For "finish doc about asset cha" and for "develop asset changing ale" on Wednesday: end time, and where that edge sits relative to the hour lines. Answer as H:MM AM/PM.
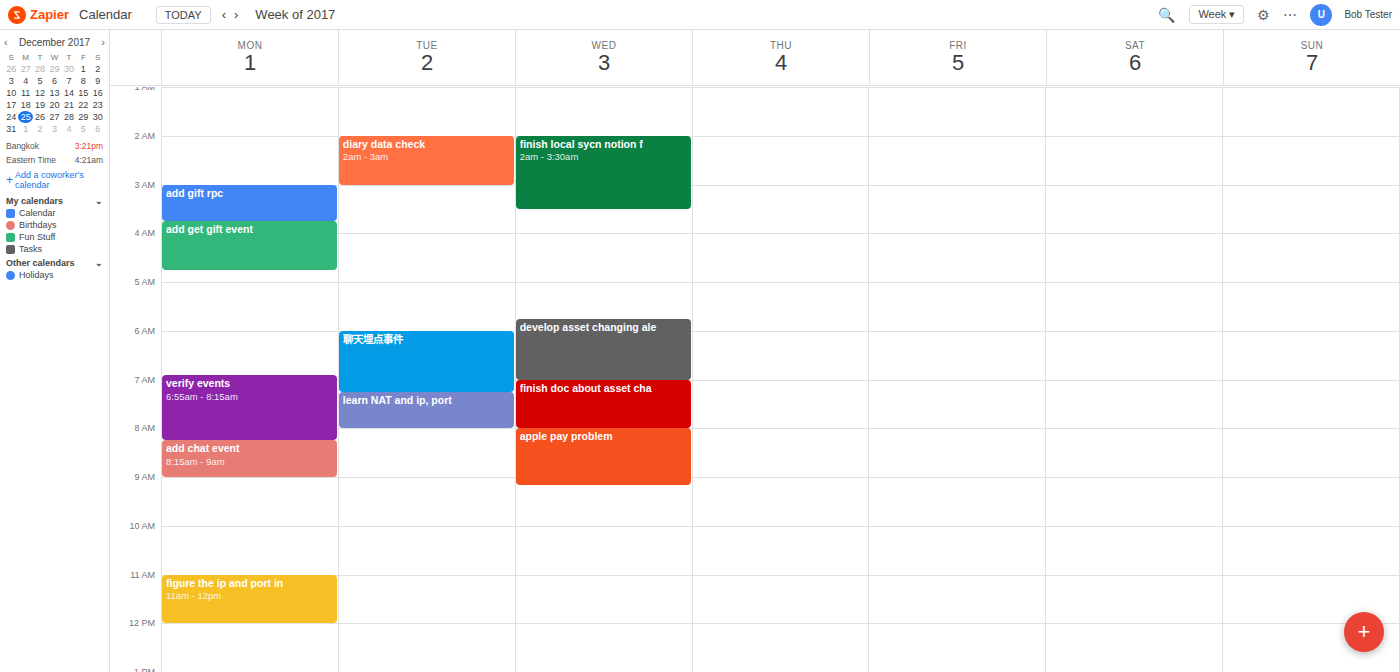
"finish doc about asset cha": 8:00 AM, exactly on the 8 AM line. "develop asset changing ale": 7:00 AM, exactly on the 7 AM line.